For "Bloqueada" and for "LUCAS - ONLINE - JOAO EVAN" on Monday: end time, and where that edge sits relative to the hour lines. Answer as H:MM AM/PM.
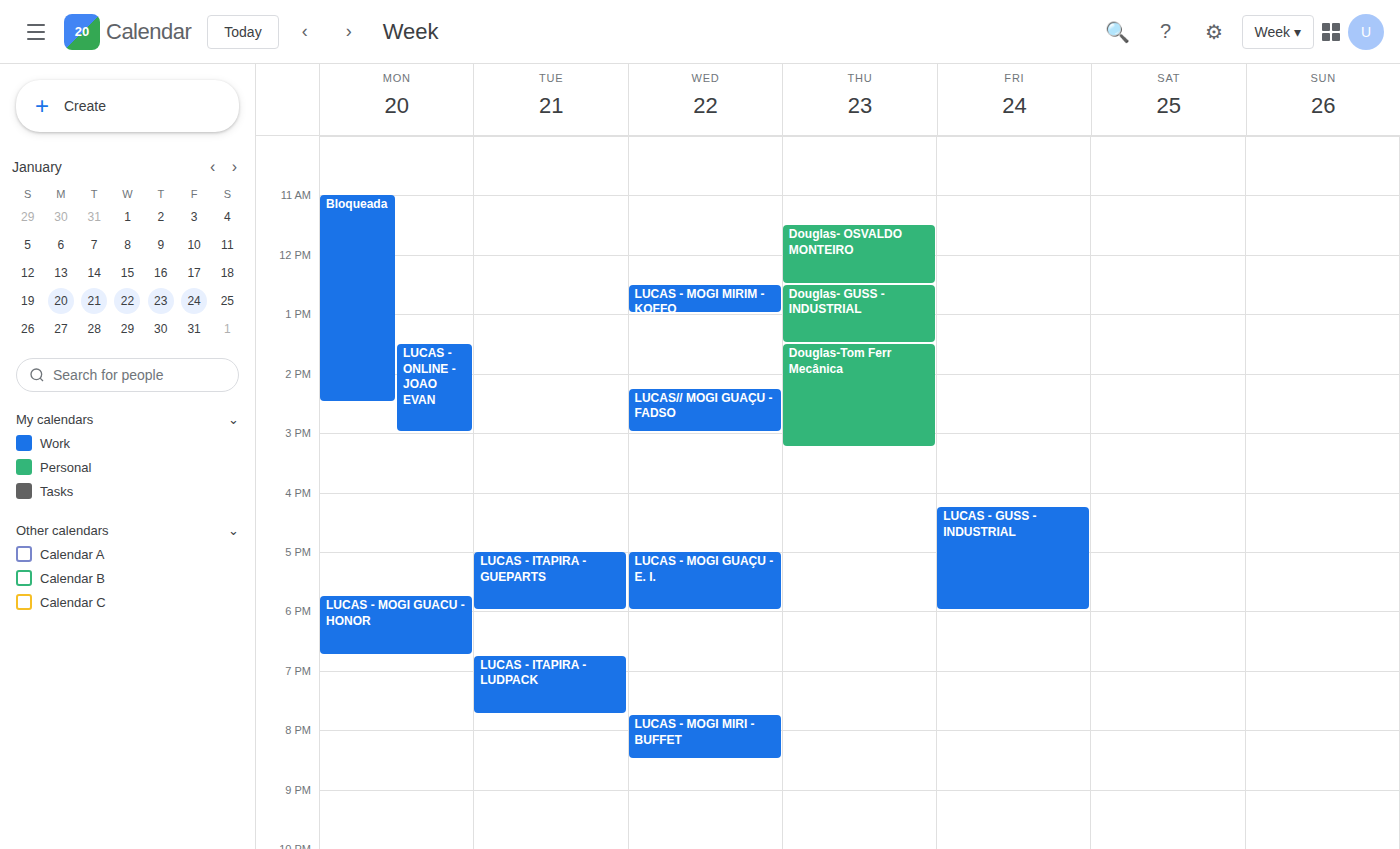
"Bloqueada": 2:30 PM, halfway between the 2 PM and 3 PM lines. "LUCAS - ONLINE - JOAO EVAN": 3:00 PM, exactly on the 3 PM line.